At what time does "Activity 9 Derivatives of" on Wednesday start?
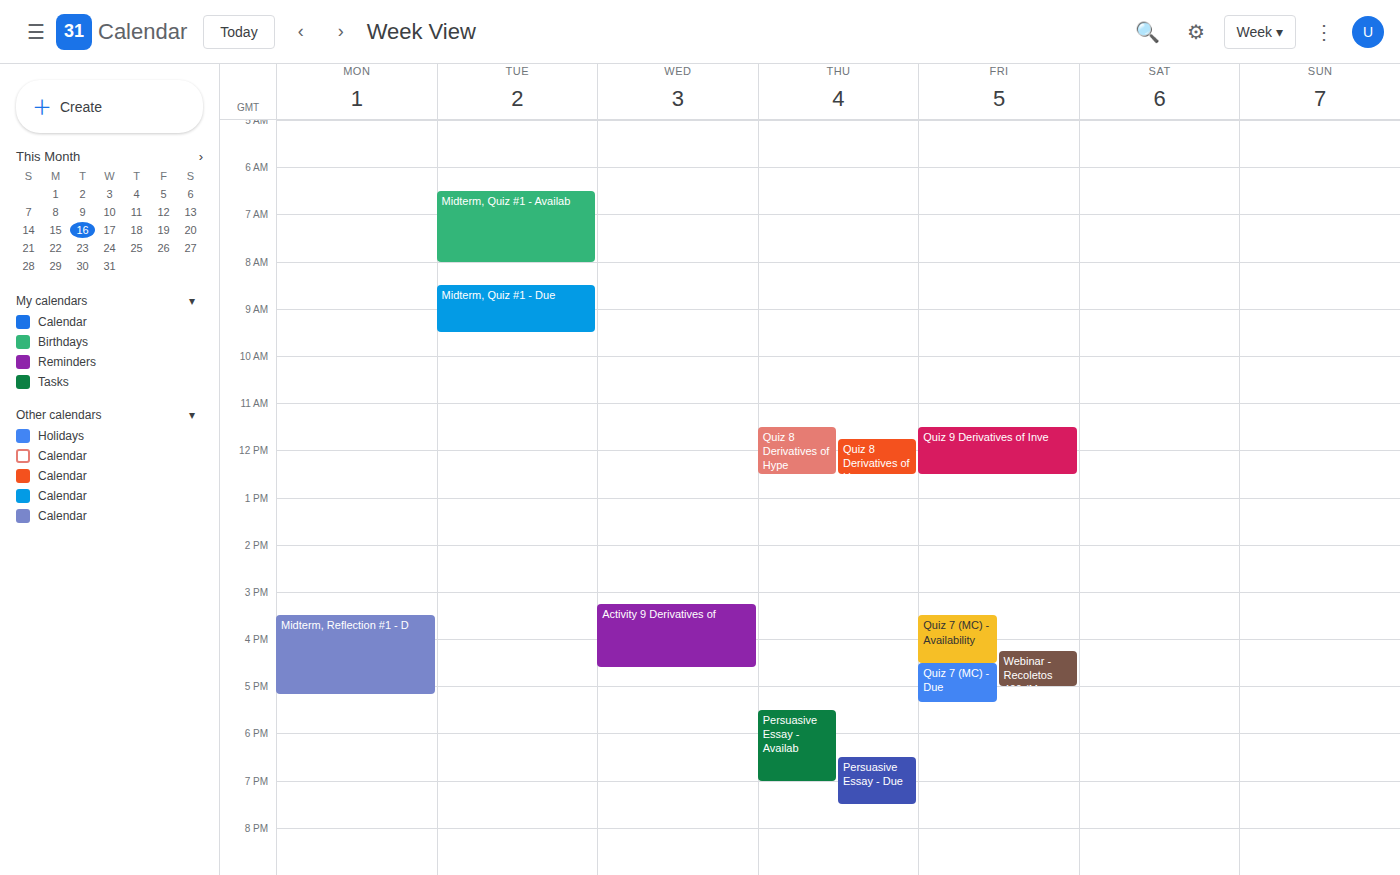
3:15 PM